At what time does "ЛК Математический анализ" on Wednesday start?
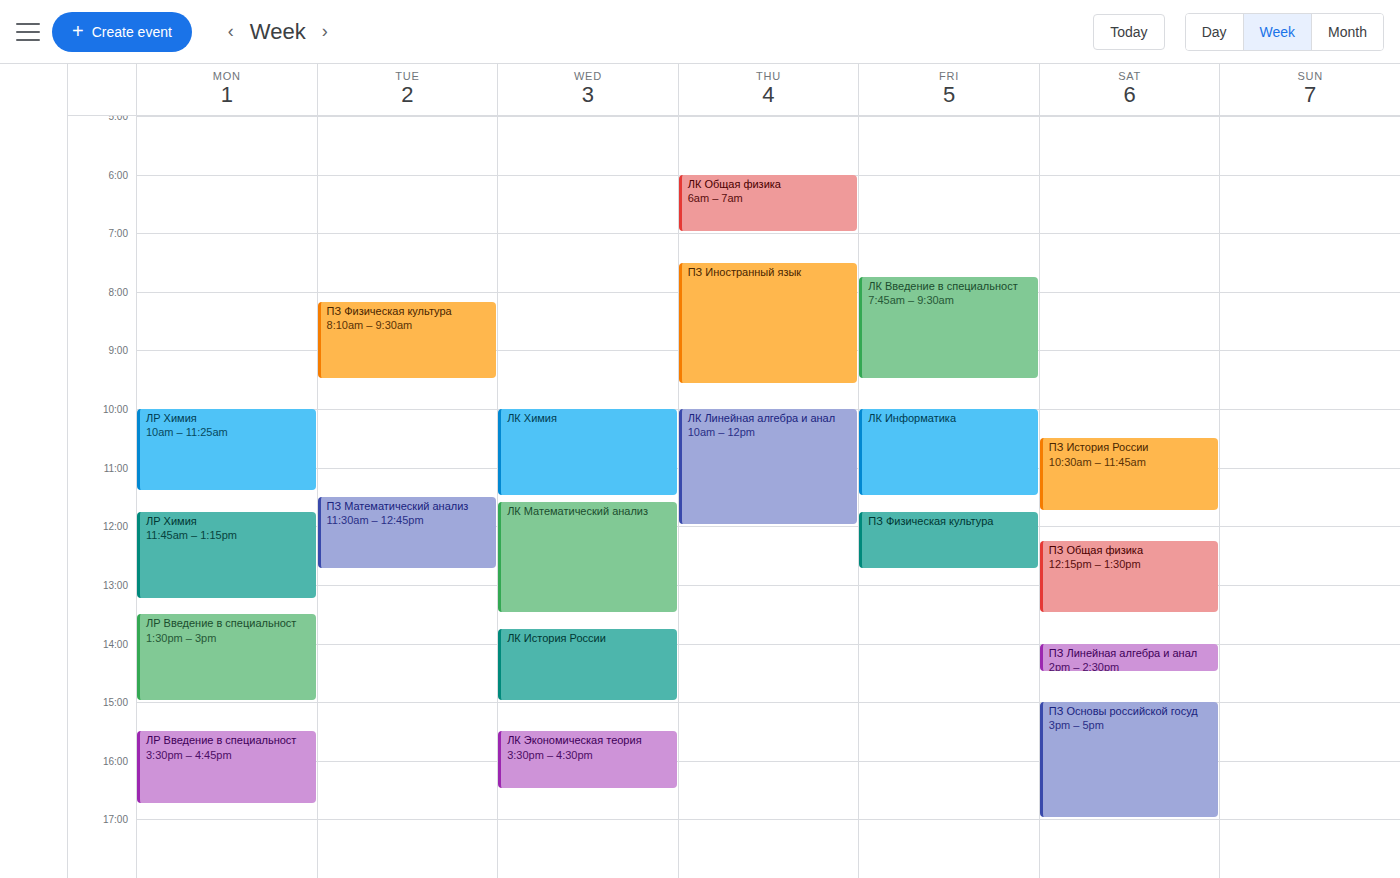
11:35 AM